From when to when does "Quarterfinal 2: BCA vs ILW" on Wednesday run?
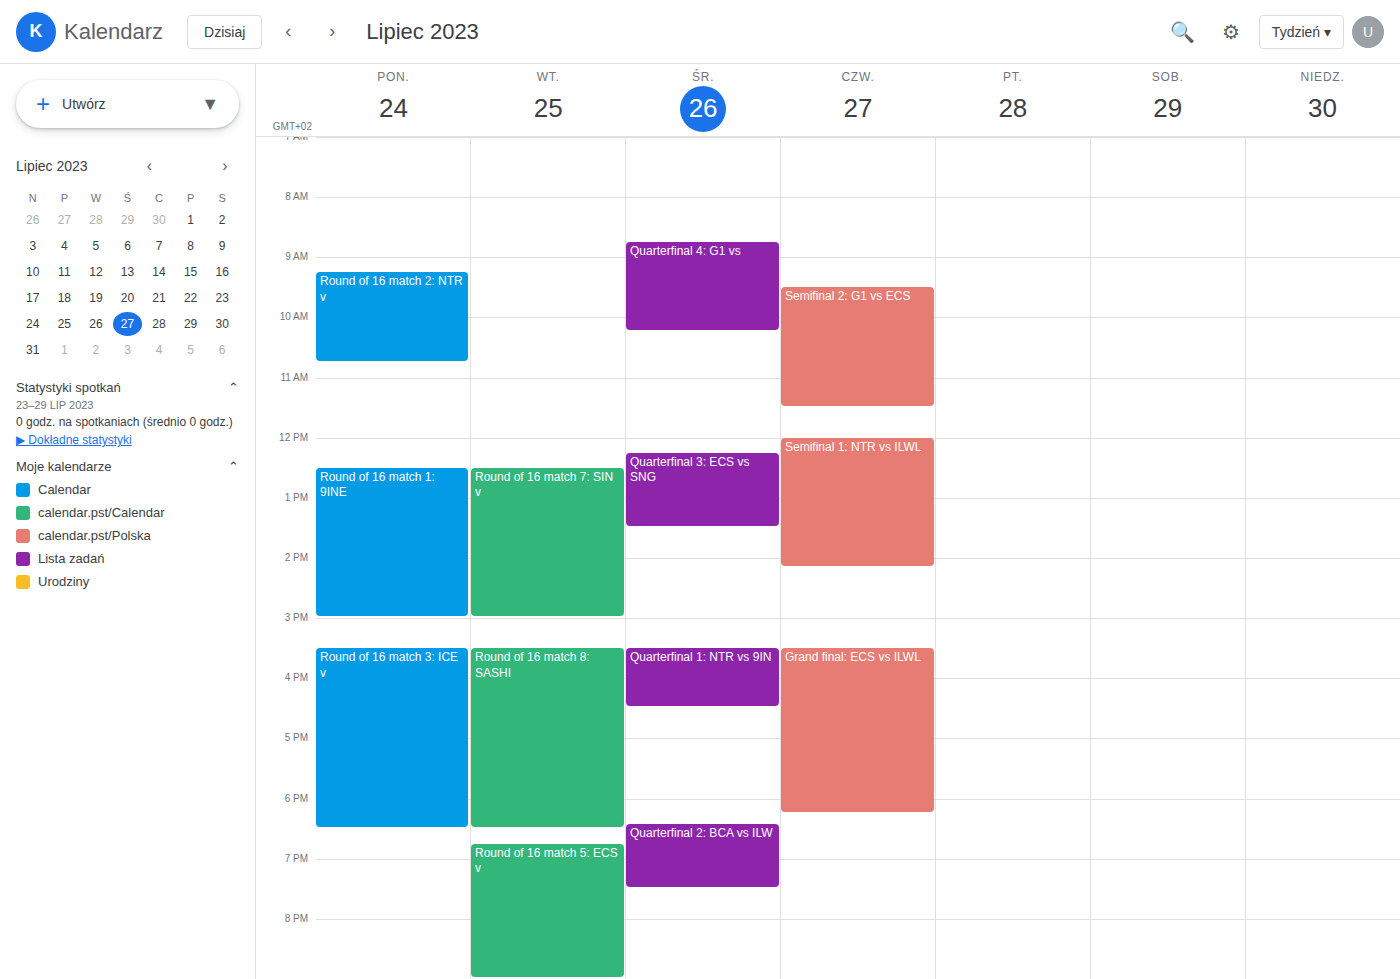
6:25 PM to 7:30 PM